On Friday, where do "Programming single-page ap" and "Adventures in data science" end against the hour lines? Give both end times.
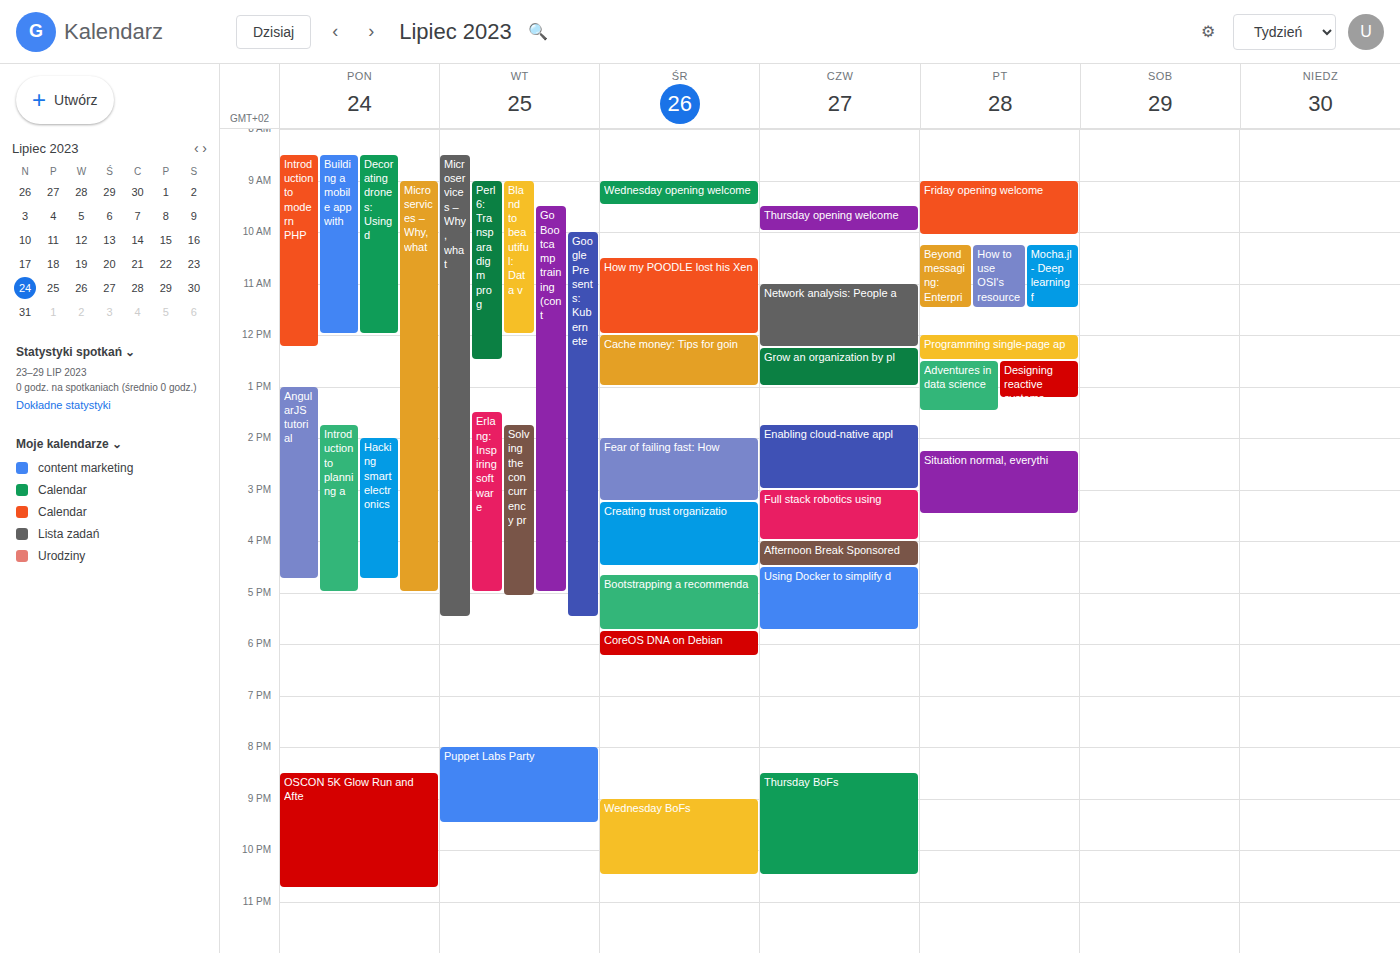
"Programming single-page ap": 12:30 PM, halfway between the 12 PM and 1 PM lines. "Adventures in data science": 1:30 PM, halfway between the 1 PM and 2 PM lines.